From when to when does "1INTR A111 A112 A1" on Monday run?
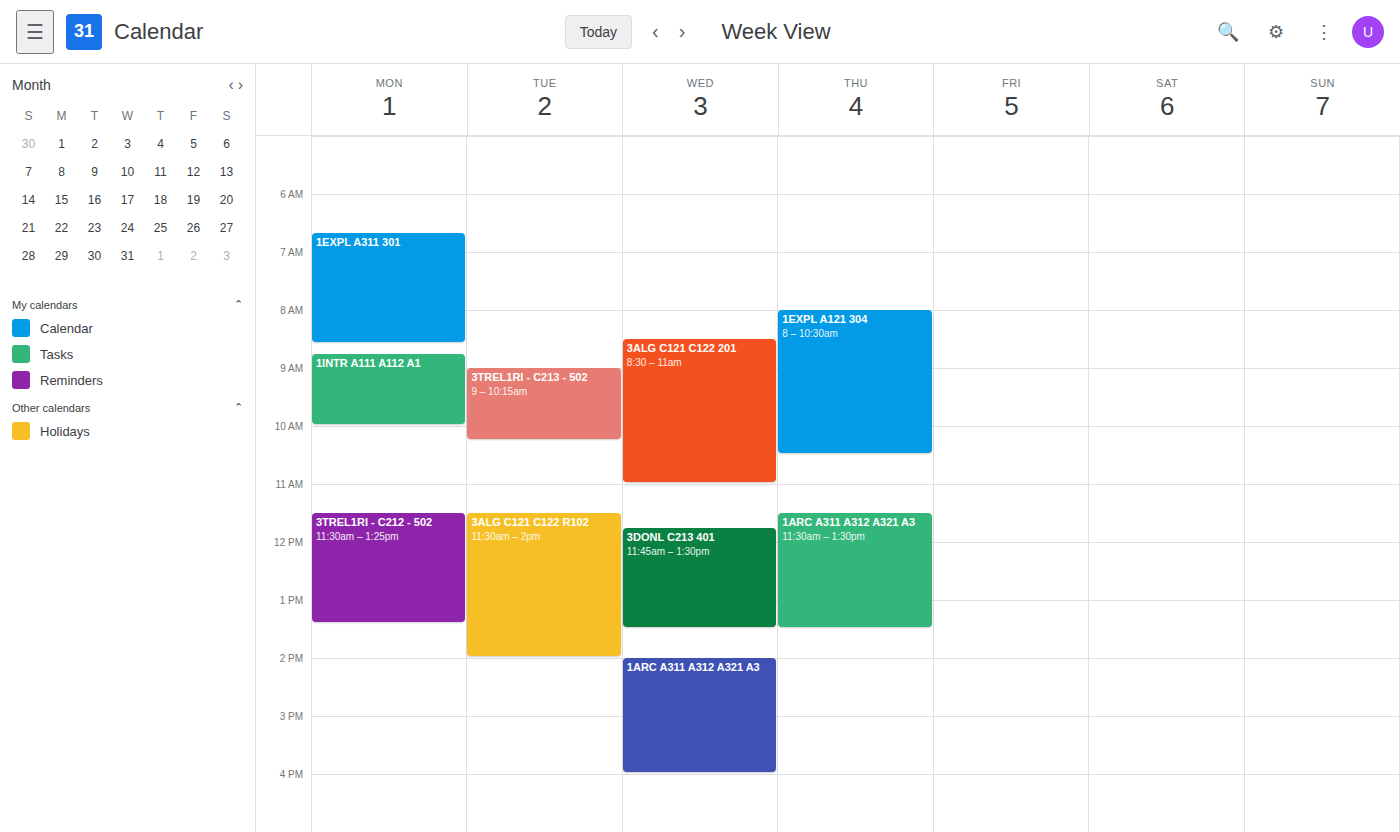
8:45 AM to 10:00 AM